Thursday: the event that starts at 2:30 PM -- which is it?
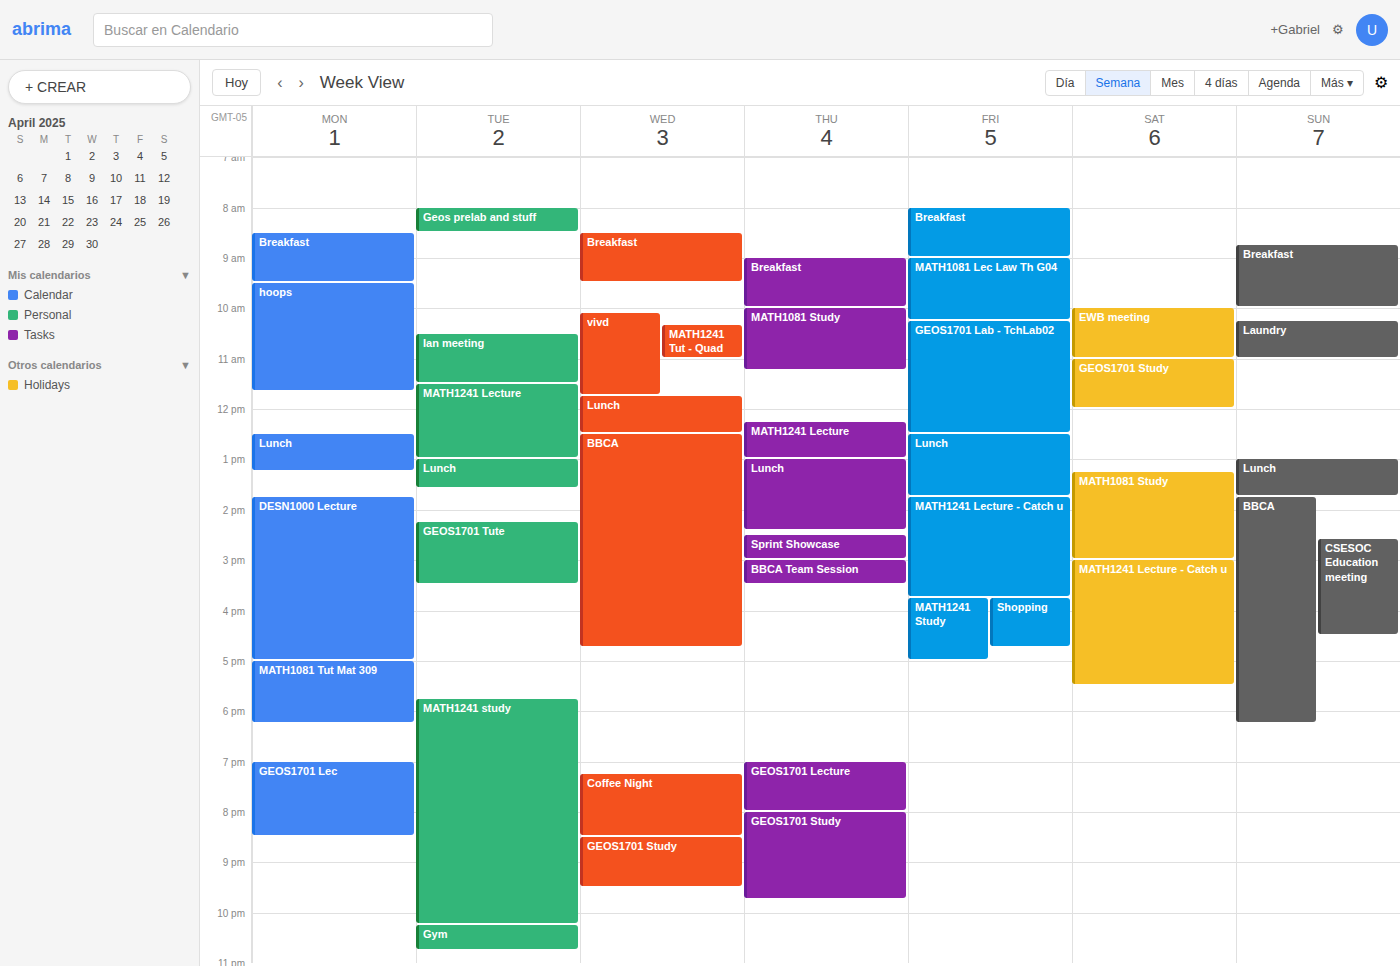
"Sprint Showcase"